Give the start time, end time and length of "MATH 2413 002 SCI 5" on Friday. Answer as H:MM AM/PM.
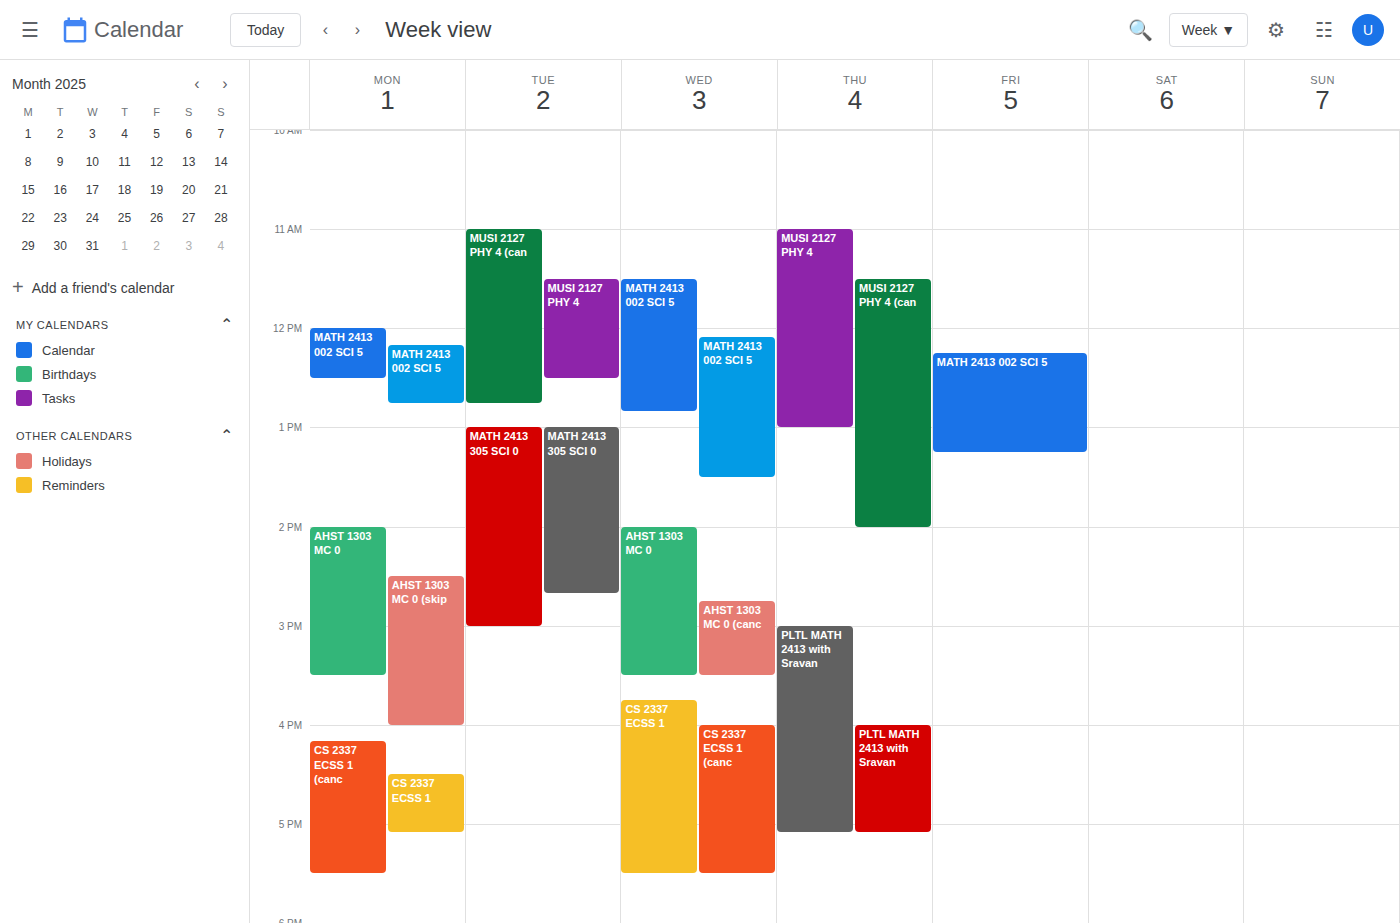
12:15 PM to 1:15 PM, 1 hour